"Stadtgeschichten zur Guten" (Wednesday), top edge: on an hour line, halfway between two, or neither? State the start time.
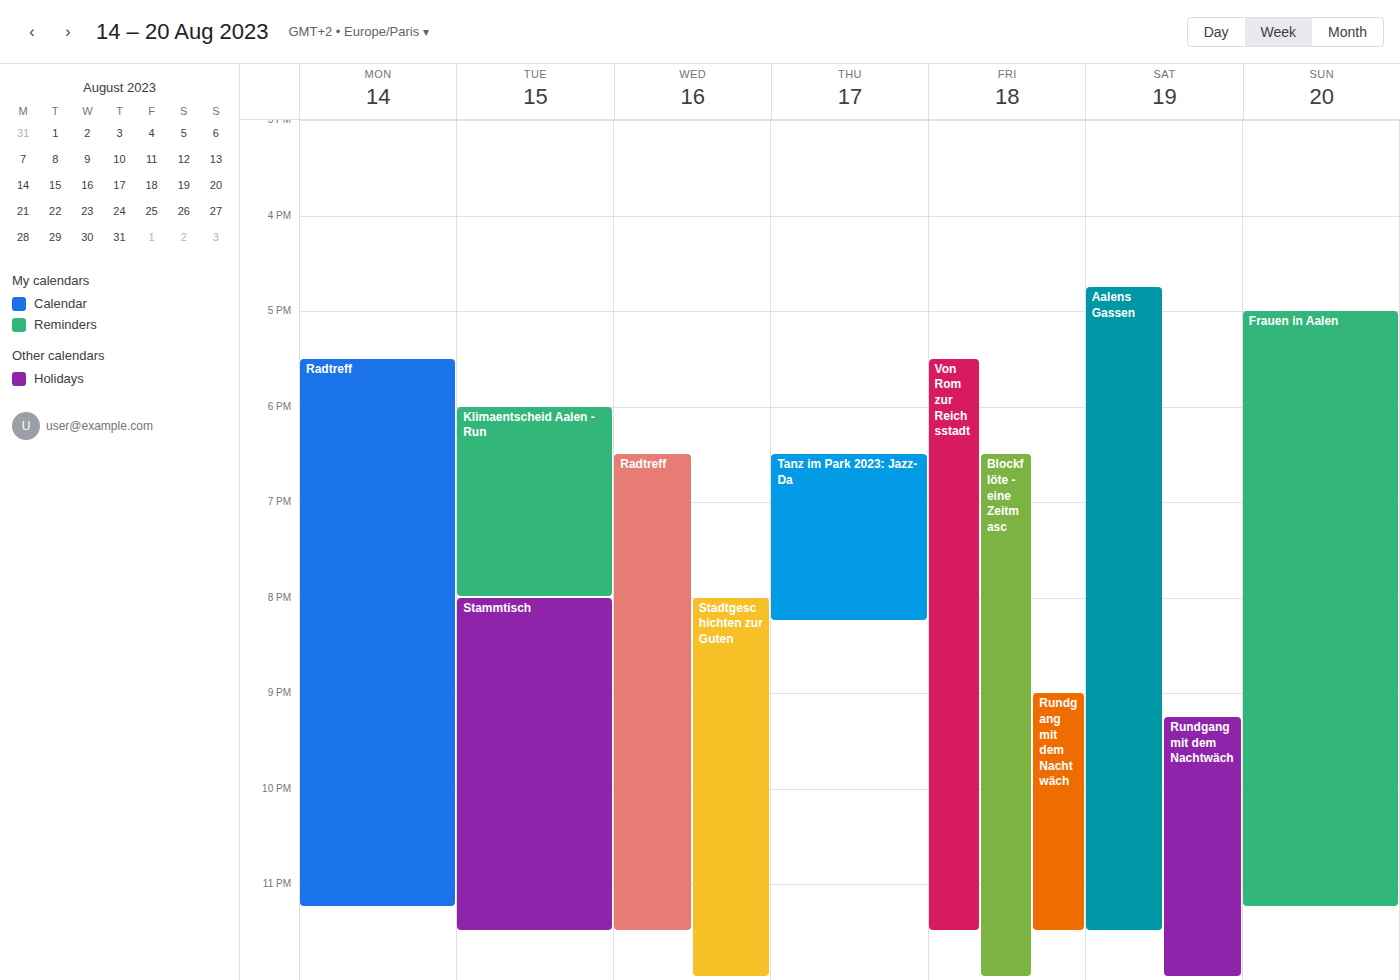
8:00 PM -- exactly on the 8 PM line.